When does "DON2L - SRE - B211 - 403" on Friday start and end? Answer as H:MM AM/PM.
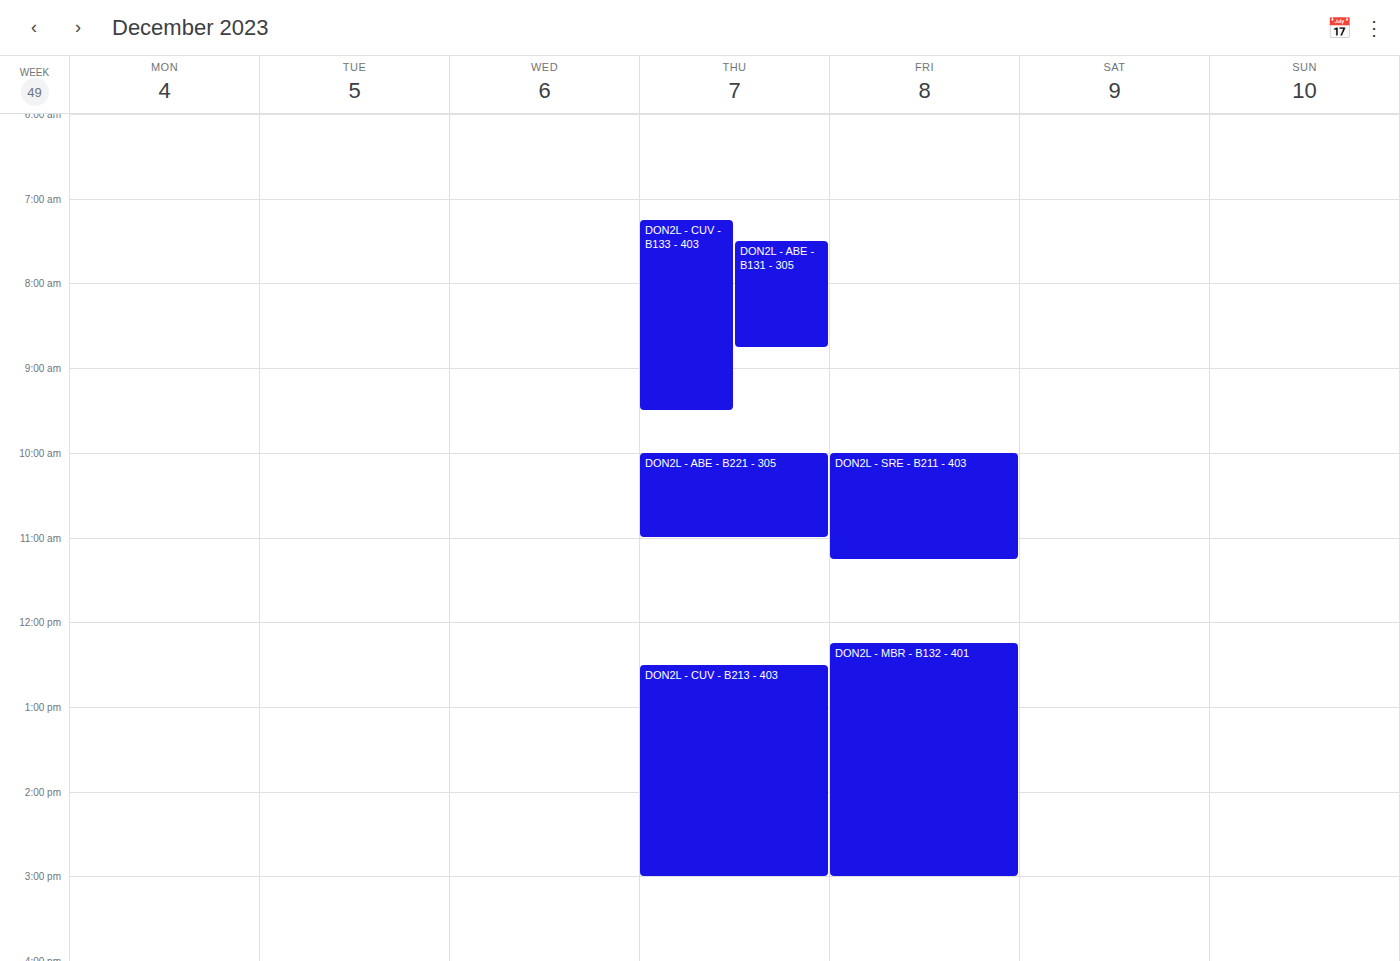
10:00 AM to 11:15 AM